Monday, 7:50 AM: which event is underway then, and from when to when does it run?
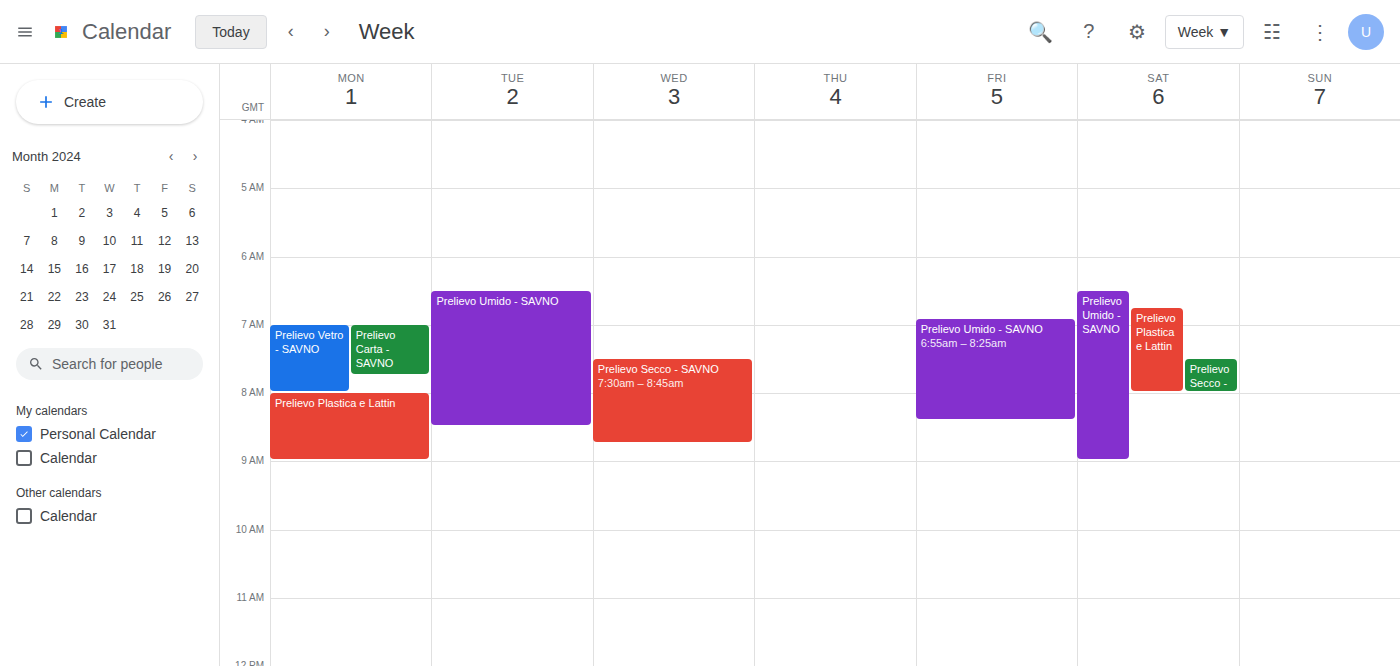
"Prelievo Vetro - SAVNO", 7:00 AM to 8:00 AM